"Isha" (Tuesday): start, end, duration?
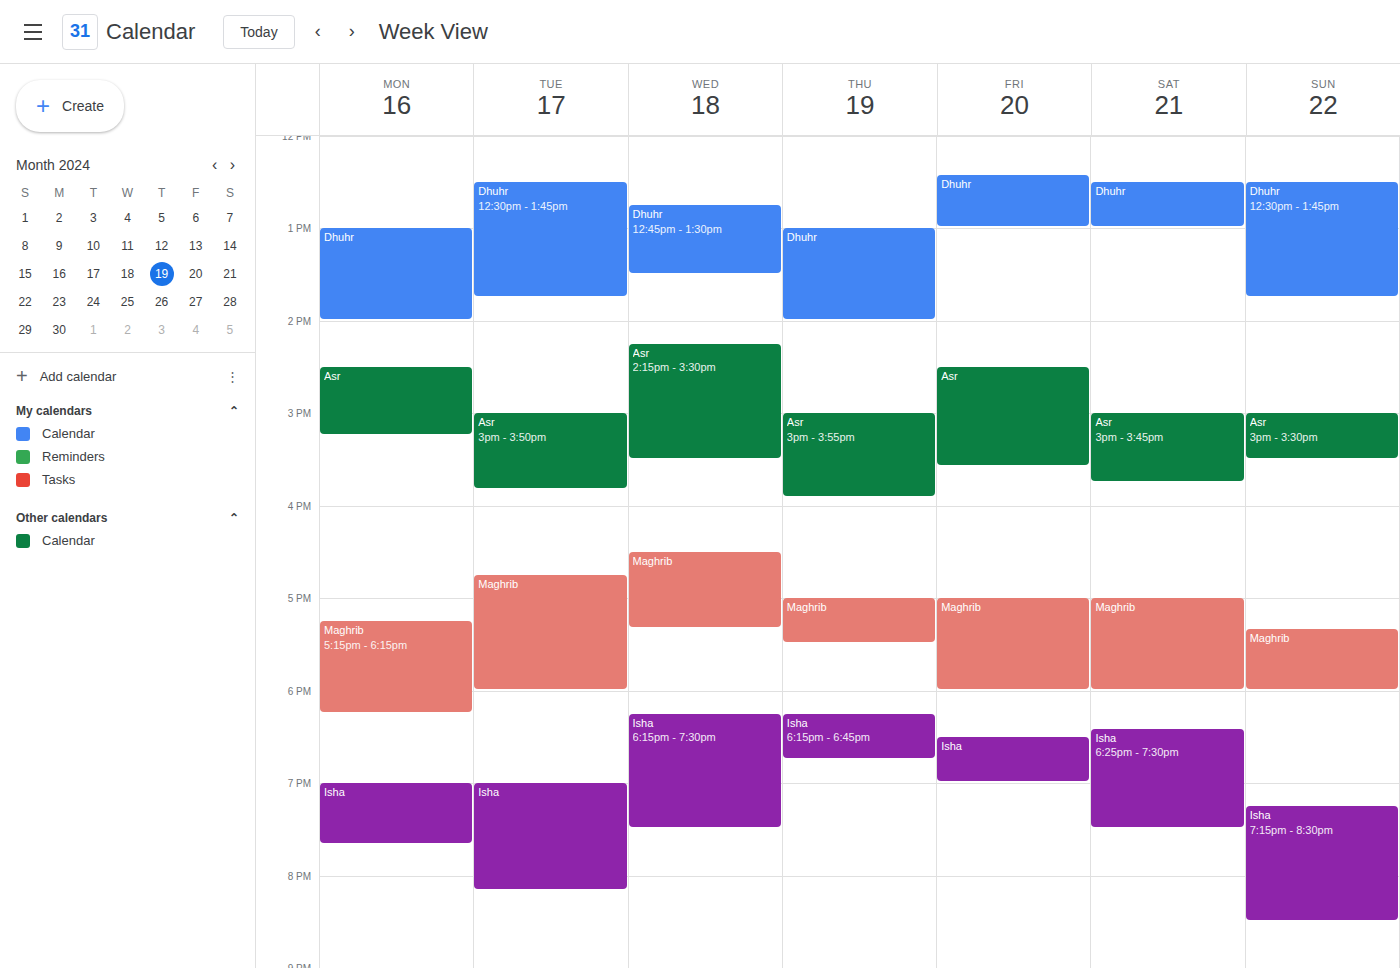
7:00 PM to 8:10 PM, 1 hour 10 minutes